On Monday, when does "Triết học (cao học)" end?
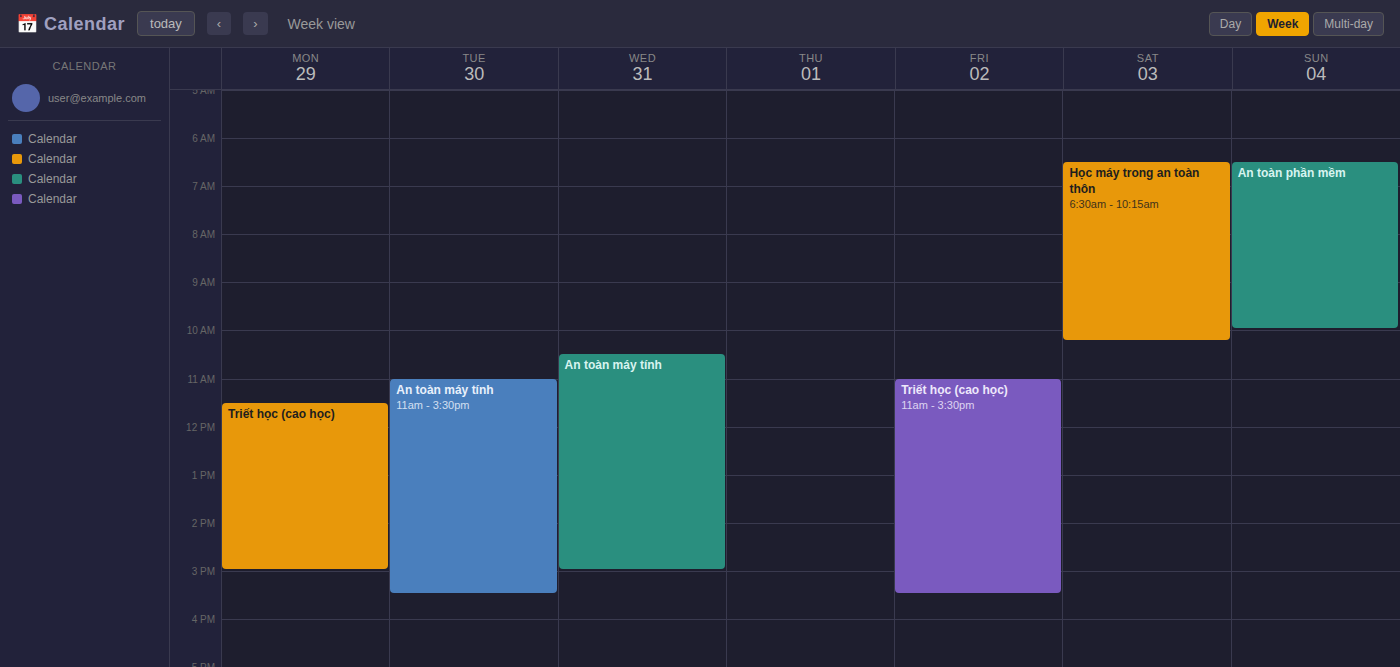
3:00 PM